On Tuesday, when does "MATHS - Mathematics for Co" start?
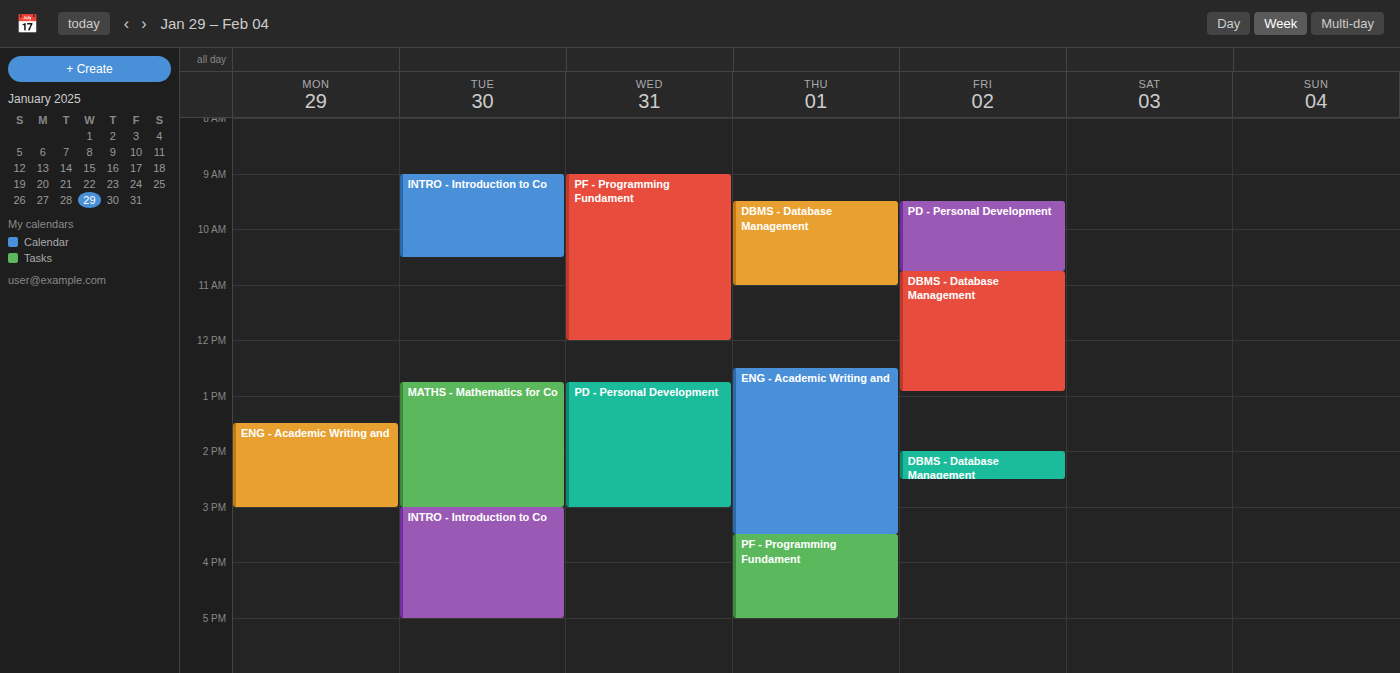
12:45 PM